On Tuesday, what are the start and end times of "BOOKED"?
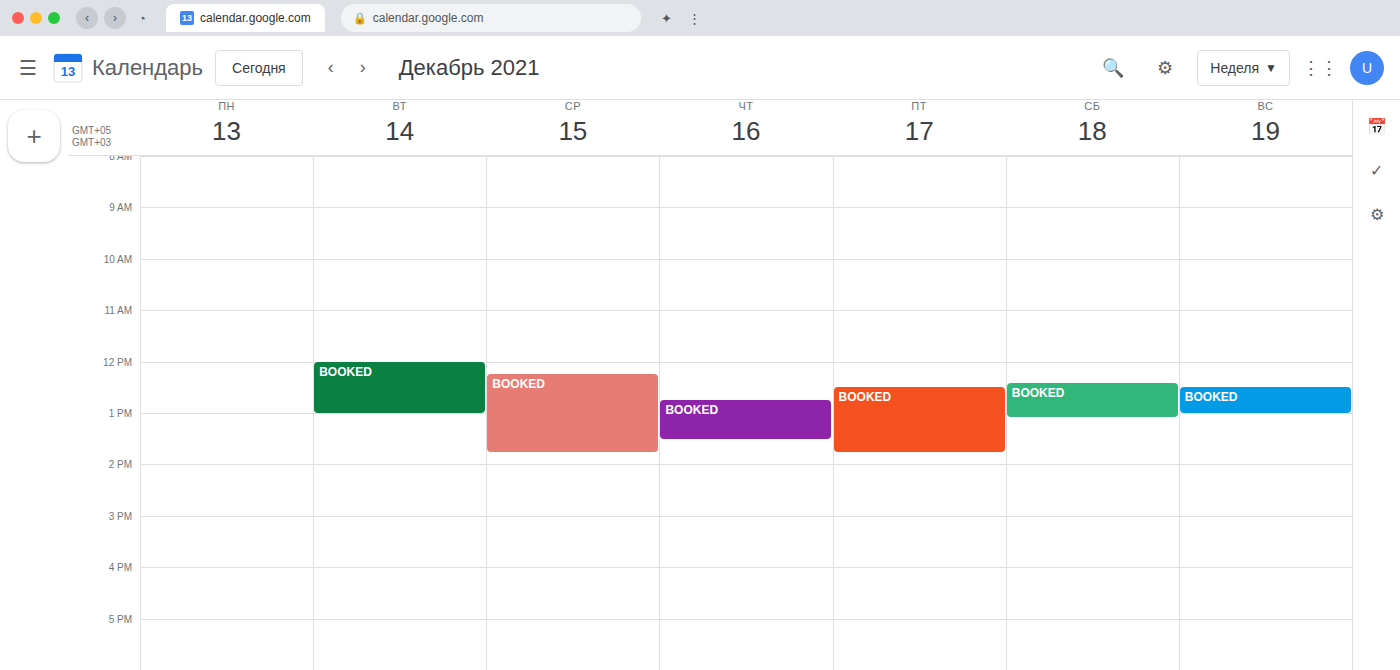
12:00 PM to 1:00 PM